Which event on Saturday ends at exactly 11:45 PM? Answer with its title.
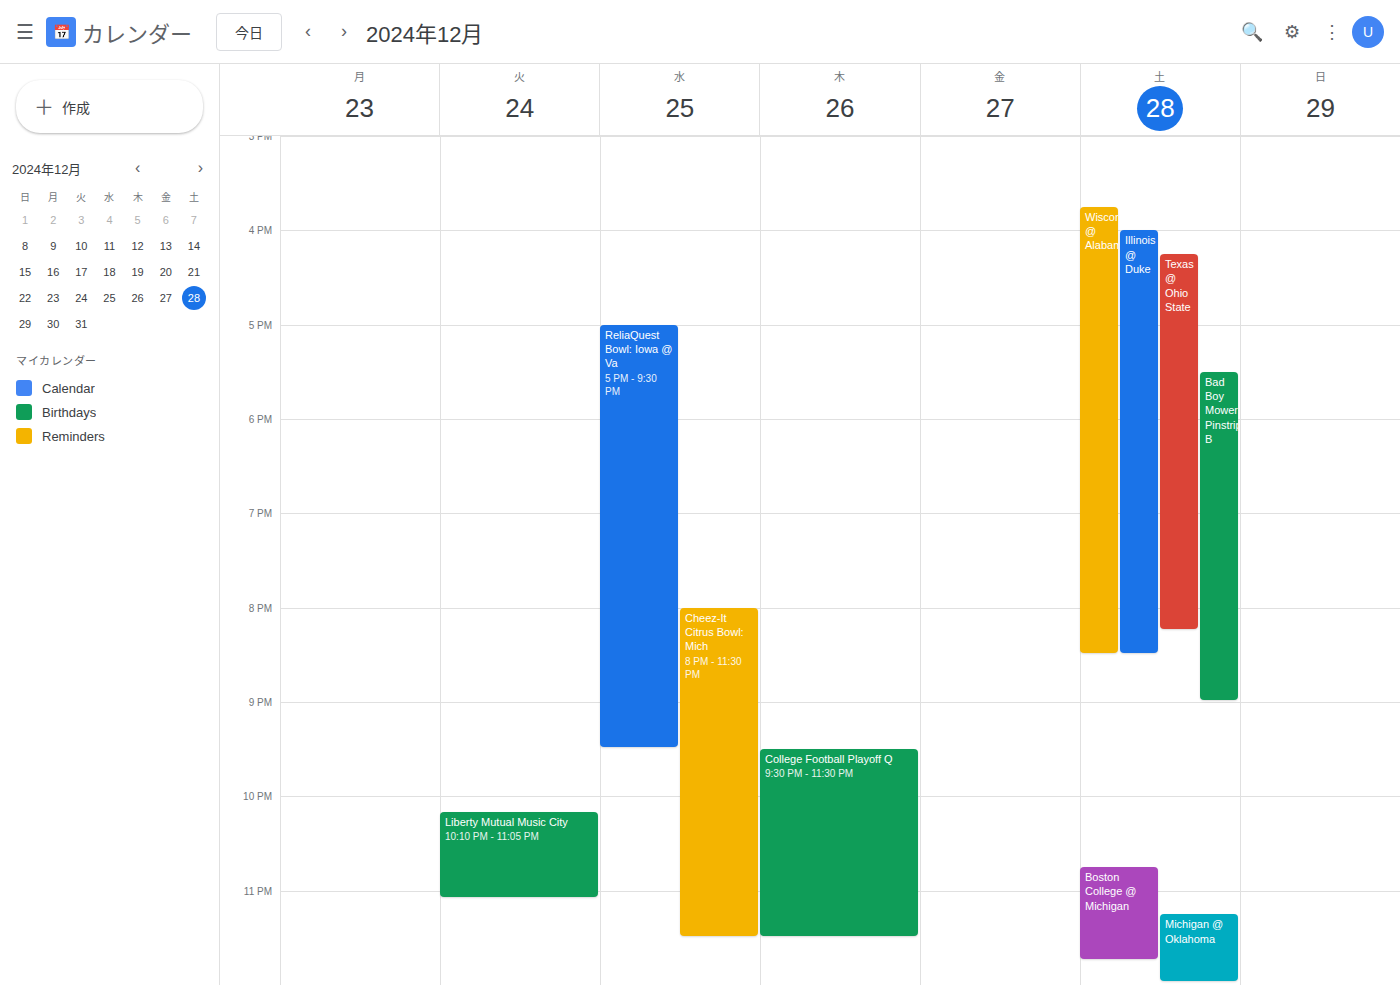
"Boston College @ Michigan"